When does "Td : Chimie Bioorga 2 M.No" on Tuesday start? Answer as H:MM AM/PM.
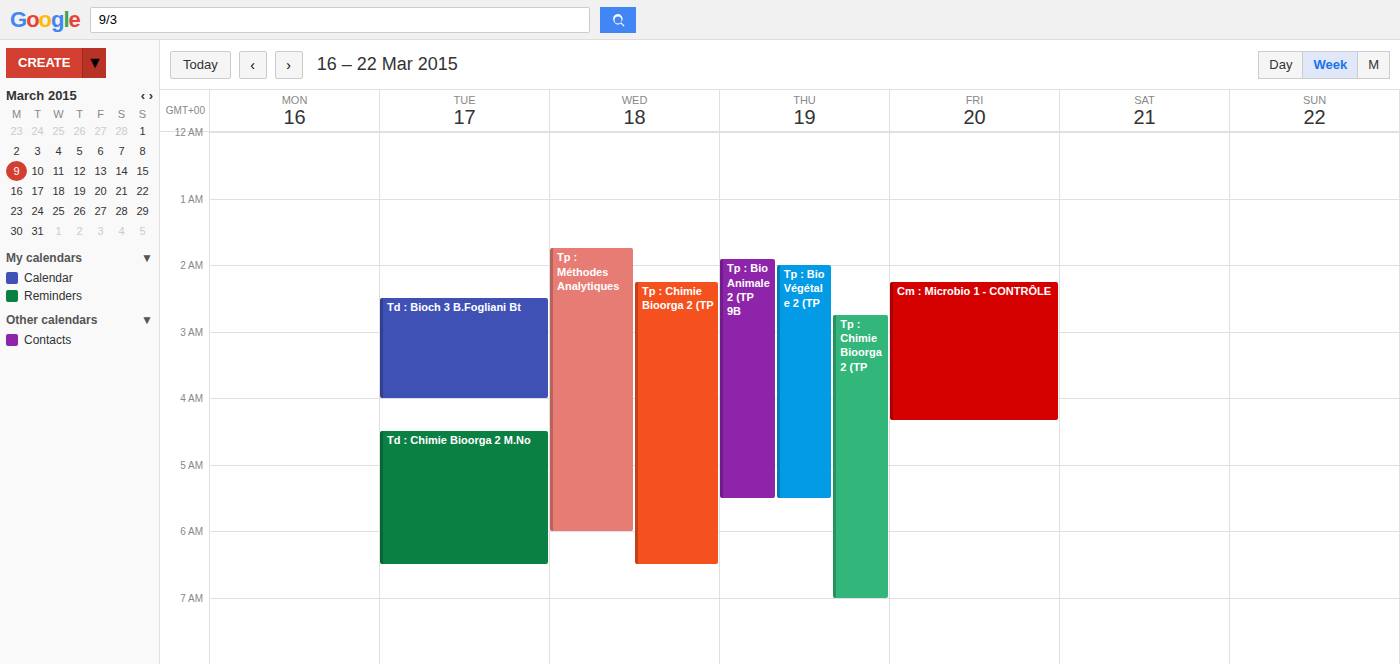
4:30 AM